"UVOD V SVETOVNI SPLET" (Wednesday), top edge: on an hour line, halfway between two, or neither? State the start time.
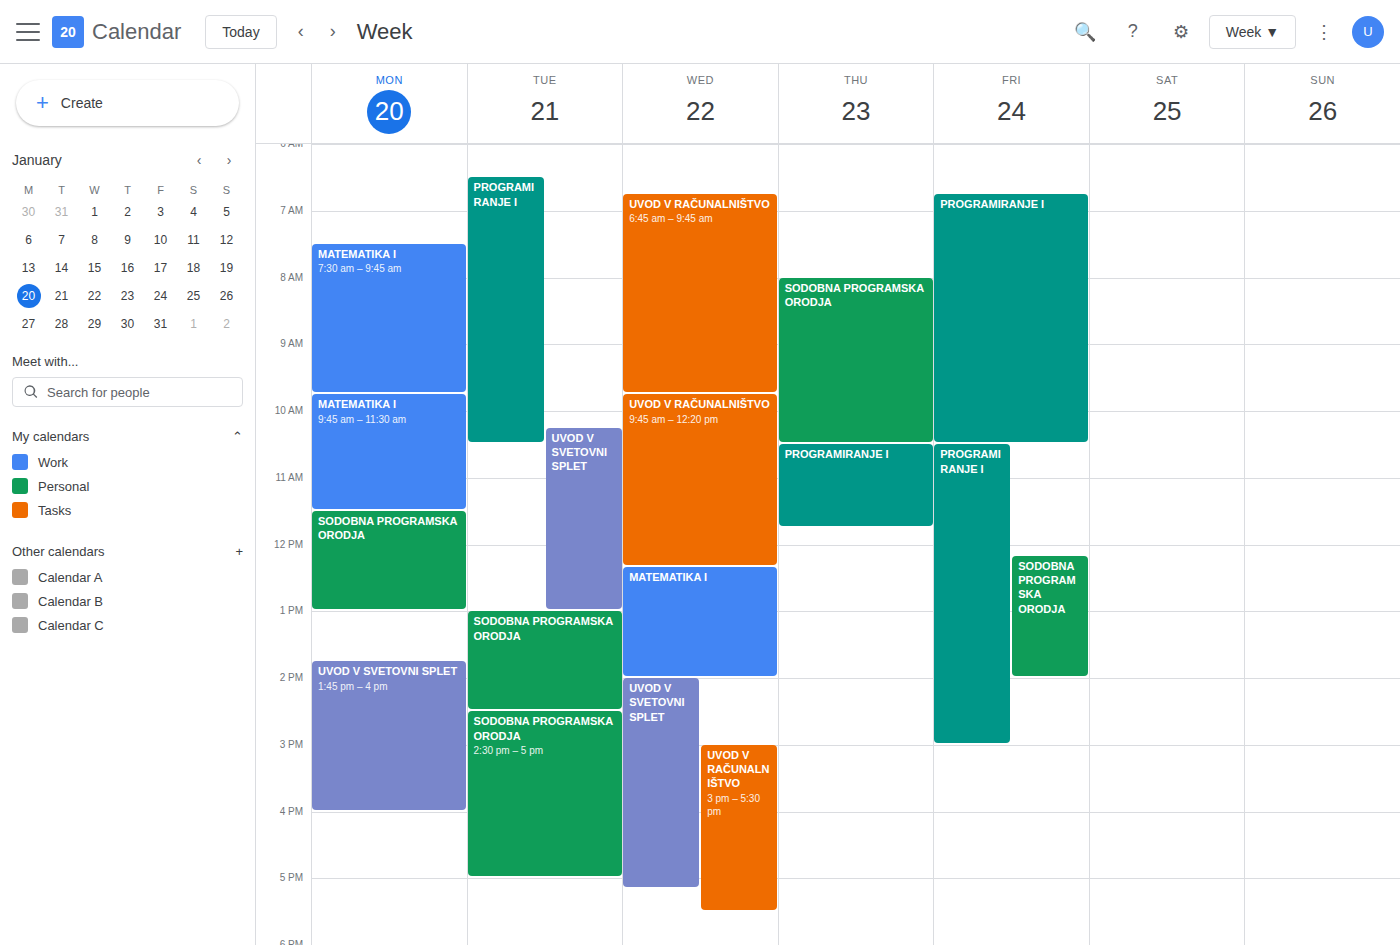
2:00 PM -- exactly on the 2 PM line.